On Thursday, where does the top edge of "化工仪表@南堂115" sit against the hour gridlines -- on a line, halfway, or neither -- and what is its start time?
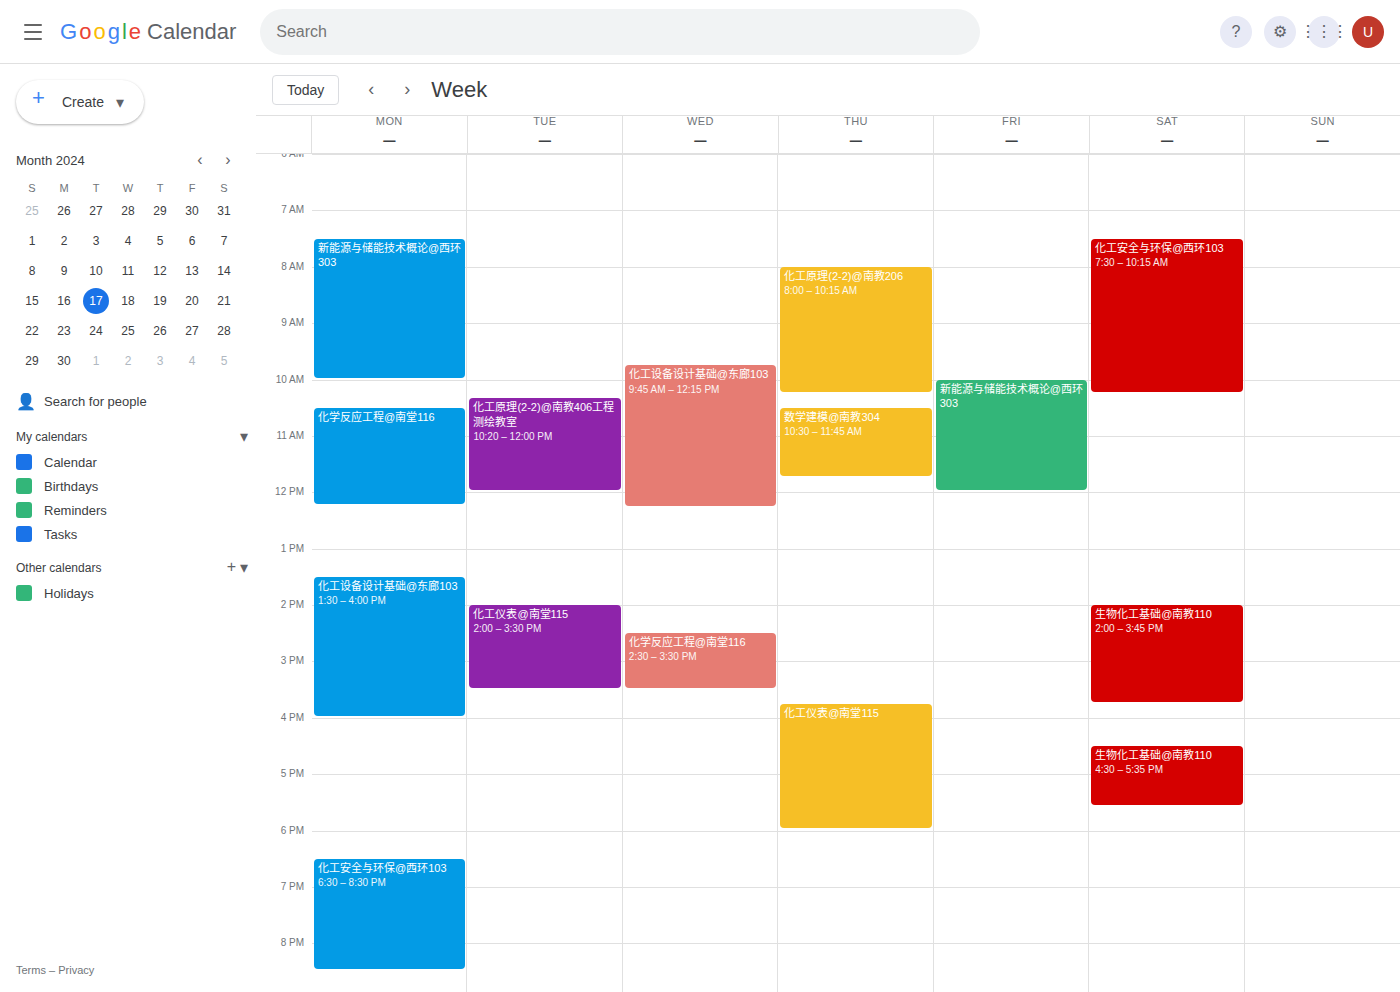
3:45 PM -- neither: three quarters of the way from the 3 PM line to the 4 PM line.